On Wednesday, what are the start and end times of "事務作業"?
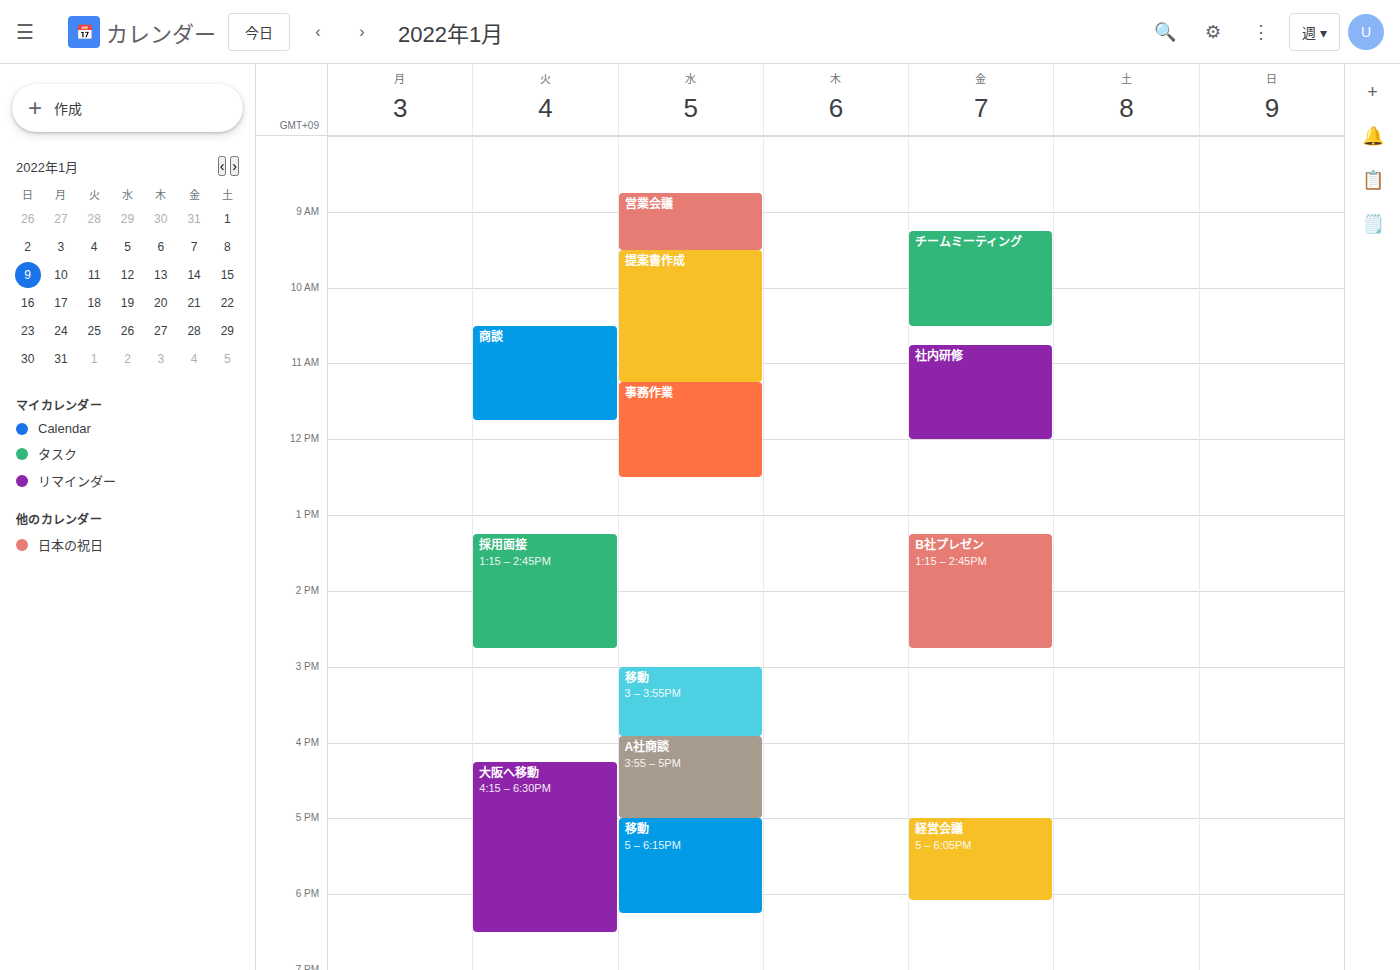
11:15 AM to 12:30 PM